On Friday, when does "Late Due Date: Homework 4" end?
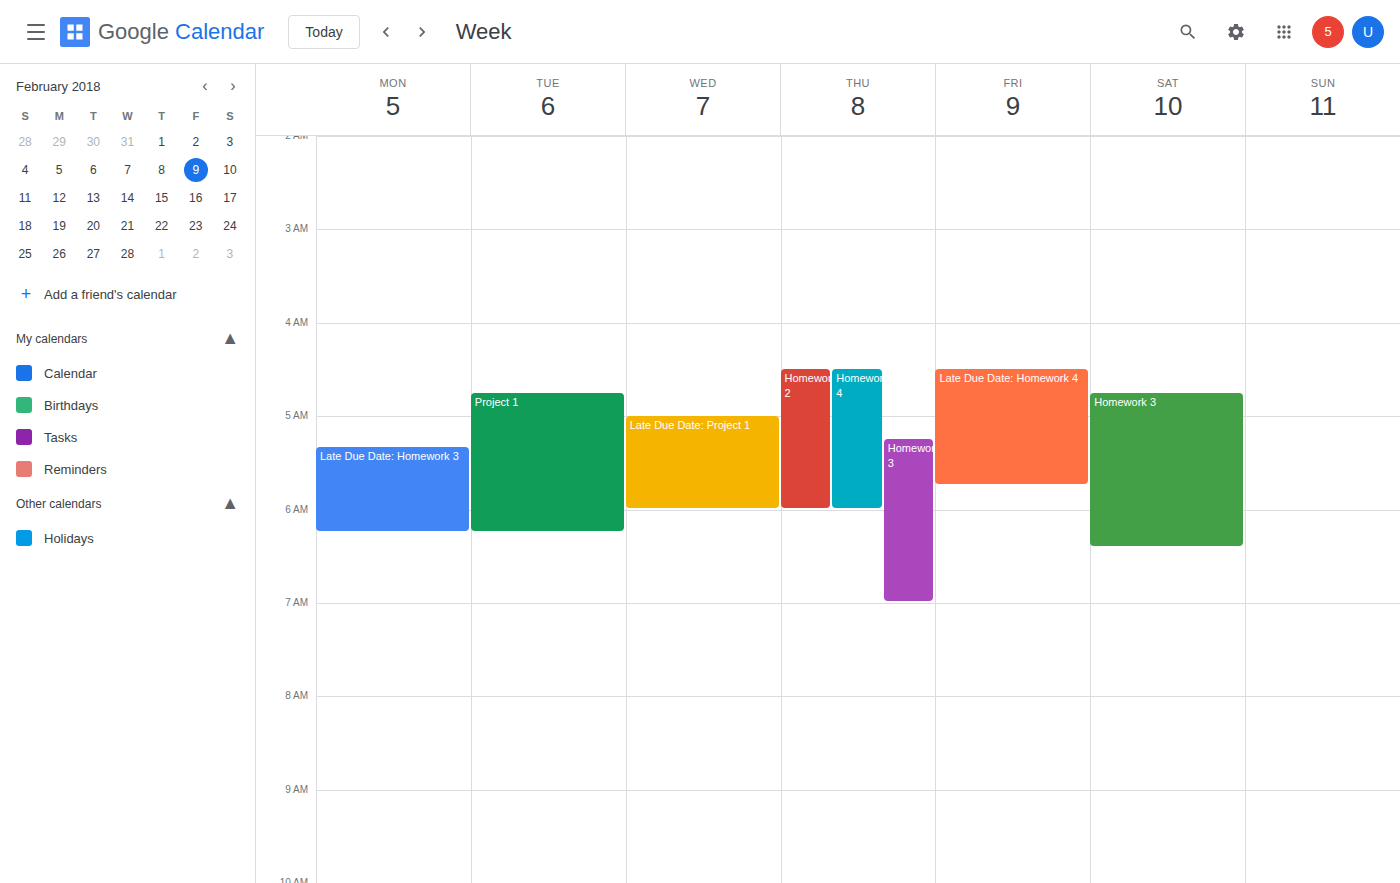
5:45 AM